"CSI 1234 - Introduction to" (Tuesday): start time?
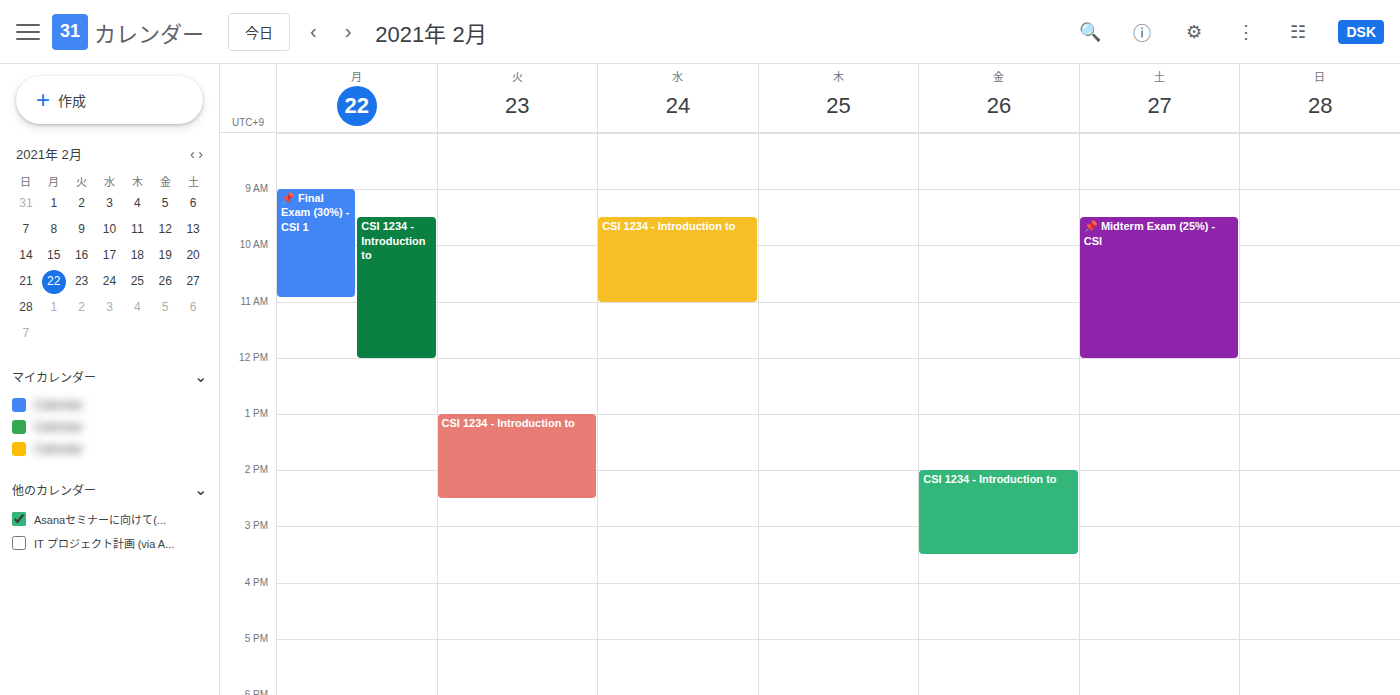
1:00 PM